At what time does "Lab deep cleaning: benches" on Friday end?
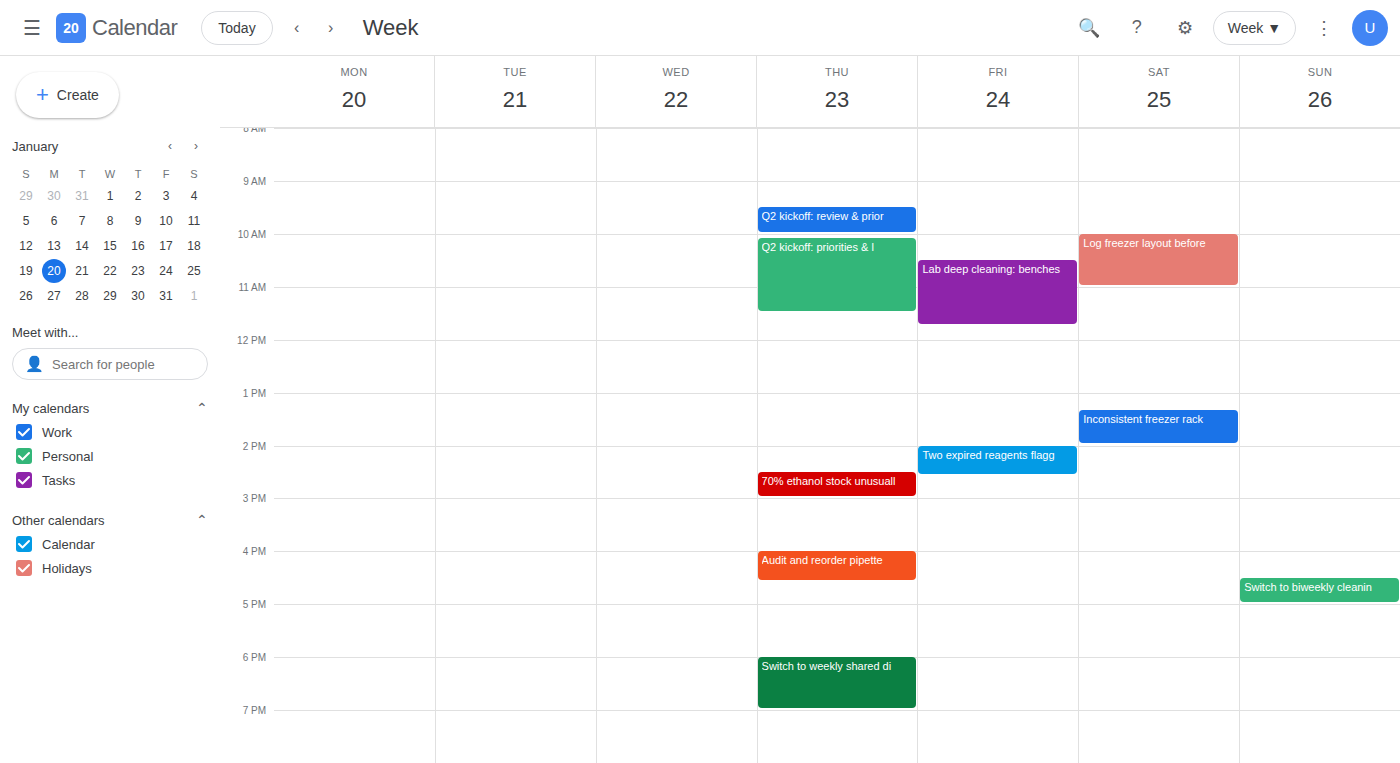
11:45